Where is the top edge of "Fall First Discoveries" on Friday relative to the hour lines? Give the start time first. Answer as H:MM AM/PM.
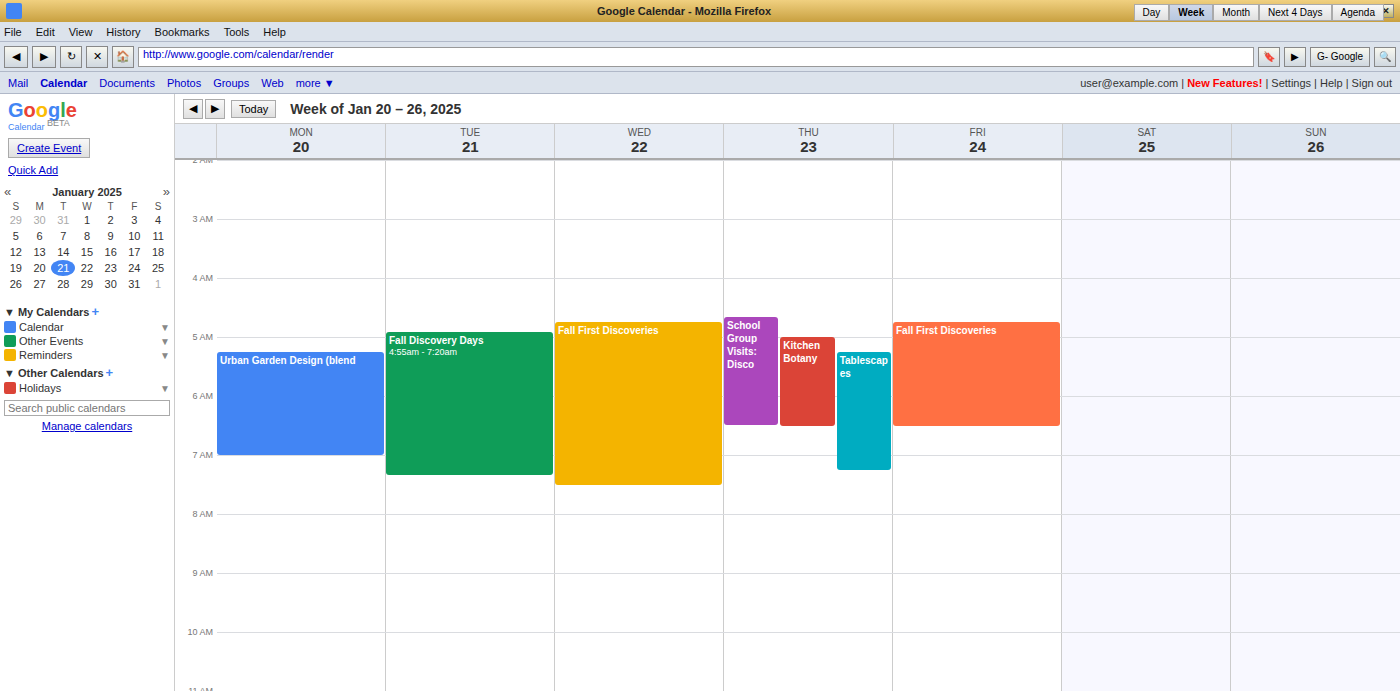
4:45 AM -- neither: three quarters of the way from the 4 AM line to the 5 AM line.